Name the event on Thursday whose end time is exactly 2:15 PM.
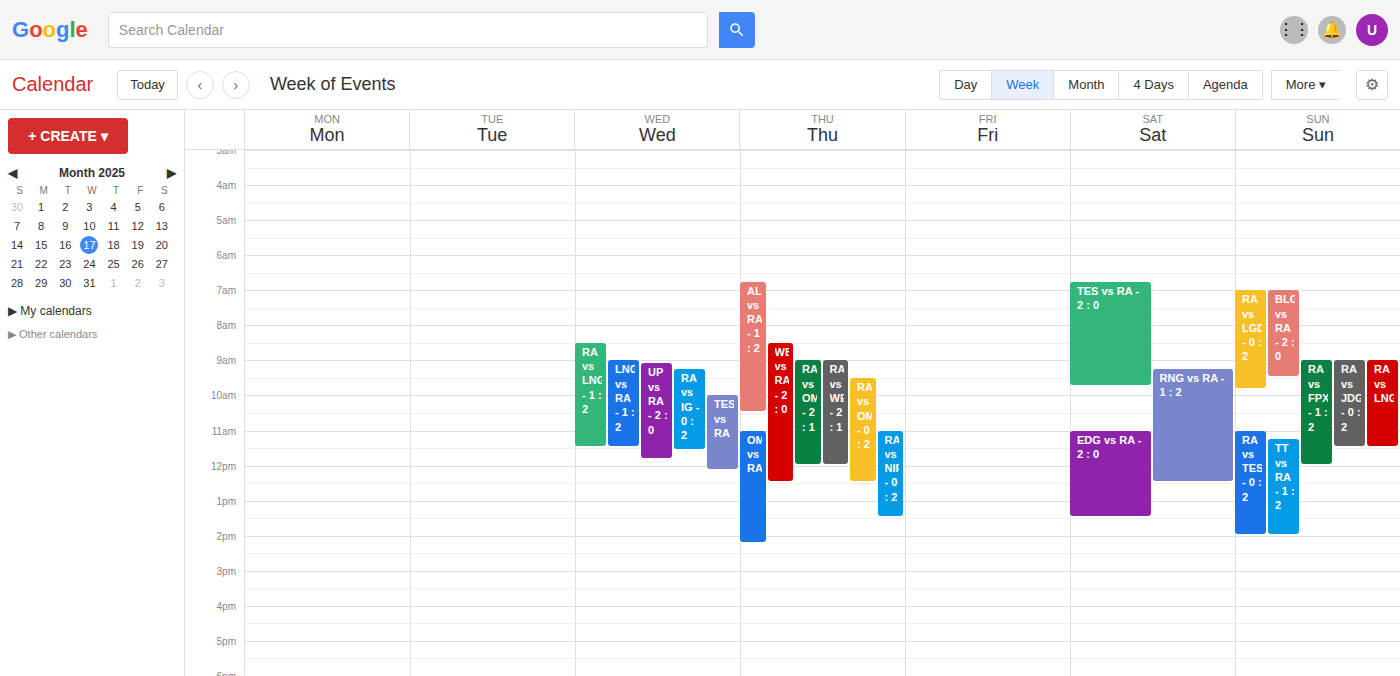
"OMG vs RA"